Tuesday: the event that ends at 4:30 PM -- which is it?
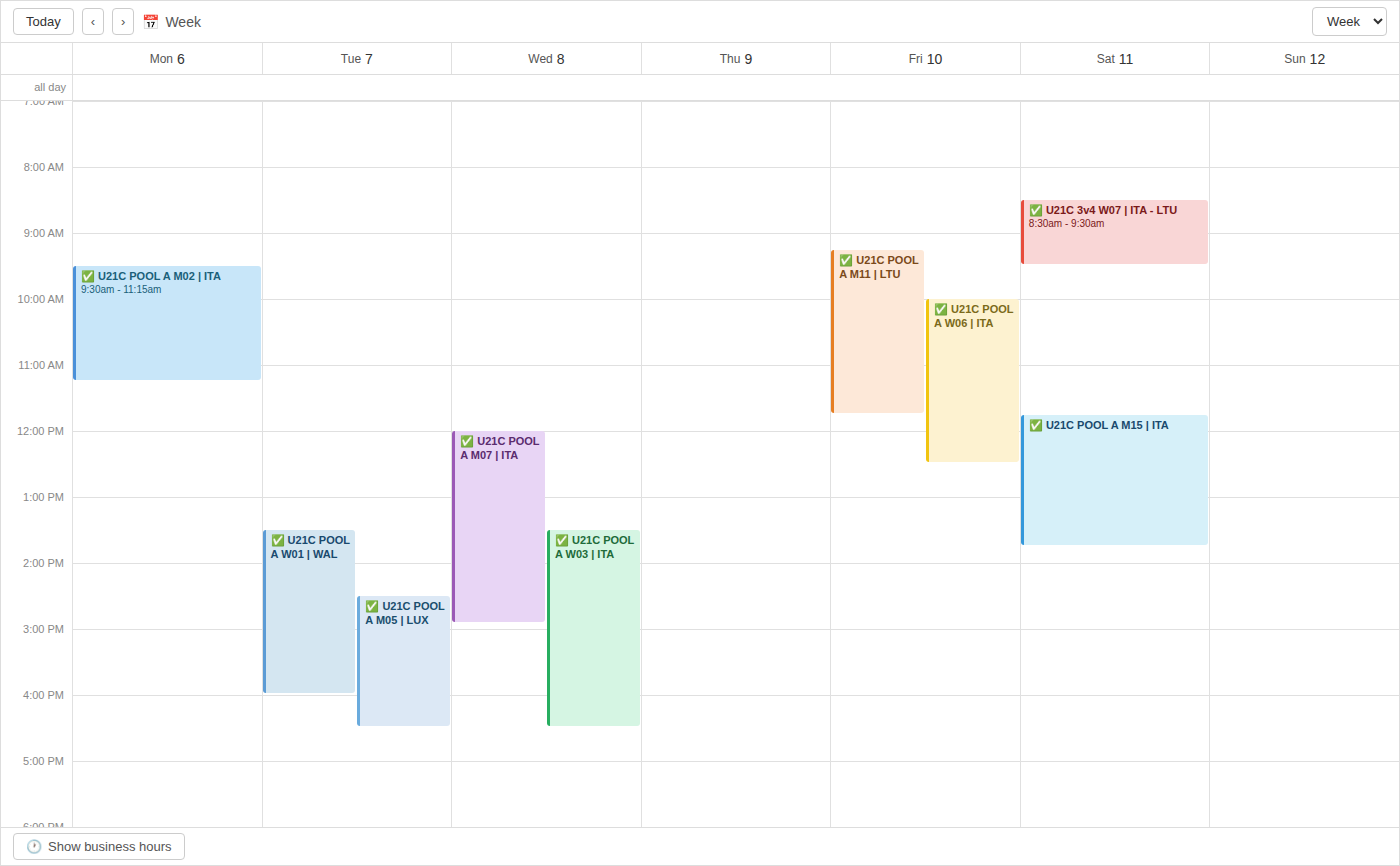
"✅ U21C POOL A M05 | LUX"